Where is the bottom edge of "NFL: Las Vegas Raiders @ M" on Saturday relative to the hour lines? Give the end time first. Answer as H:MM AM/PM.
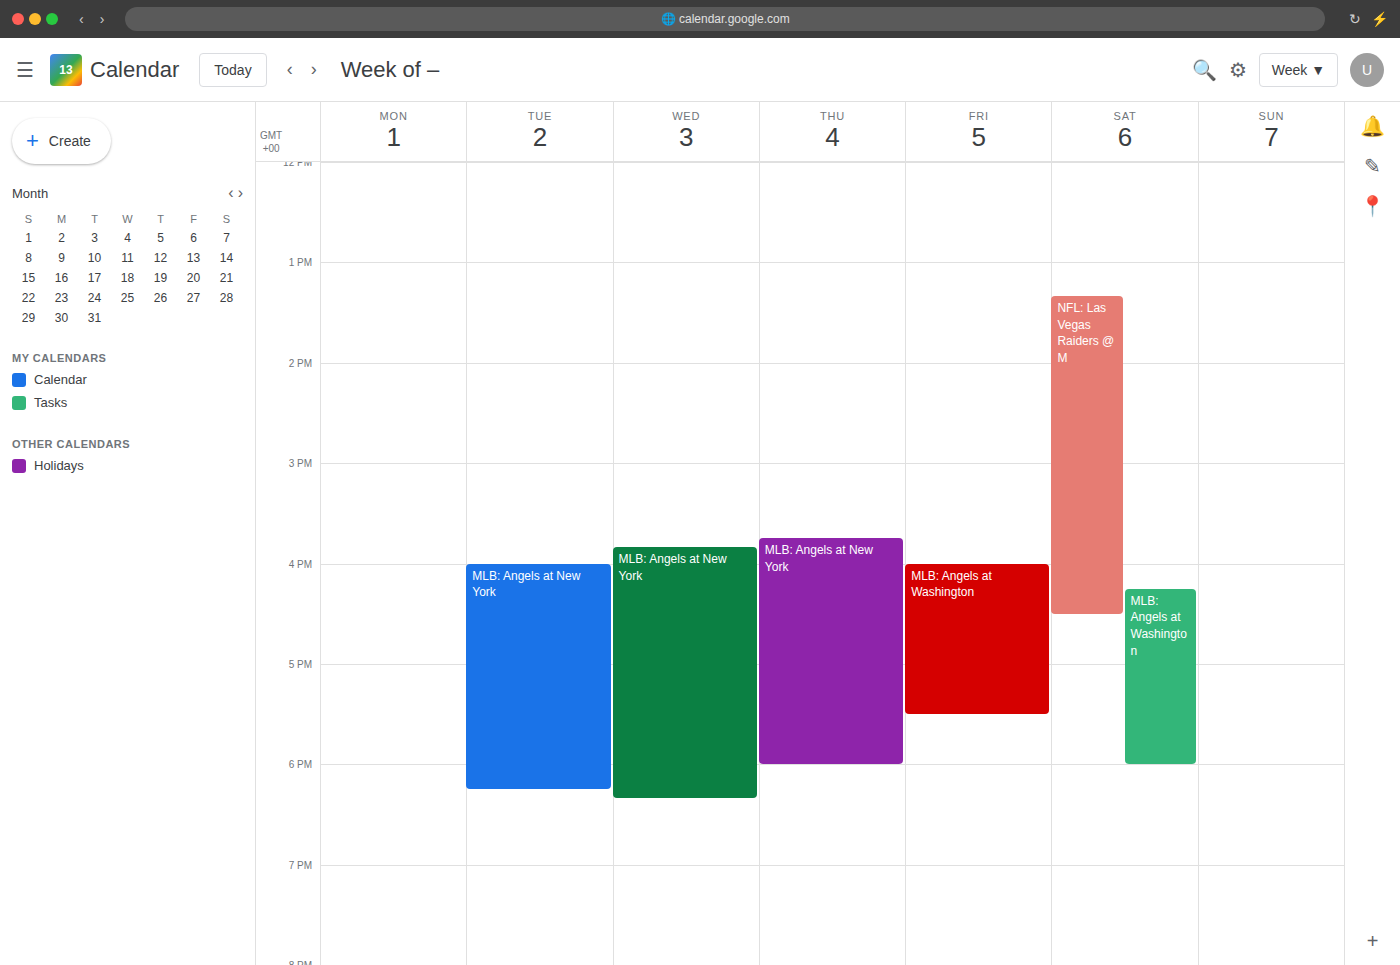
4:30 PM -- halfway between the 4 PM and 5 PM lines.